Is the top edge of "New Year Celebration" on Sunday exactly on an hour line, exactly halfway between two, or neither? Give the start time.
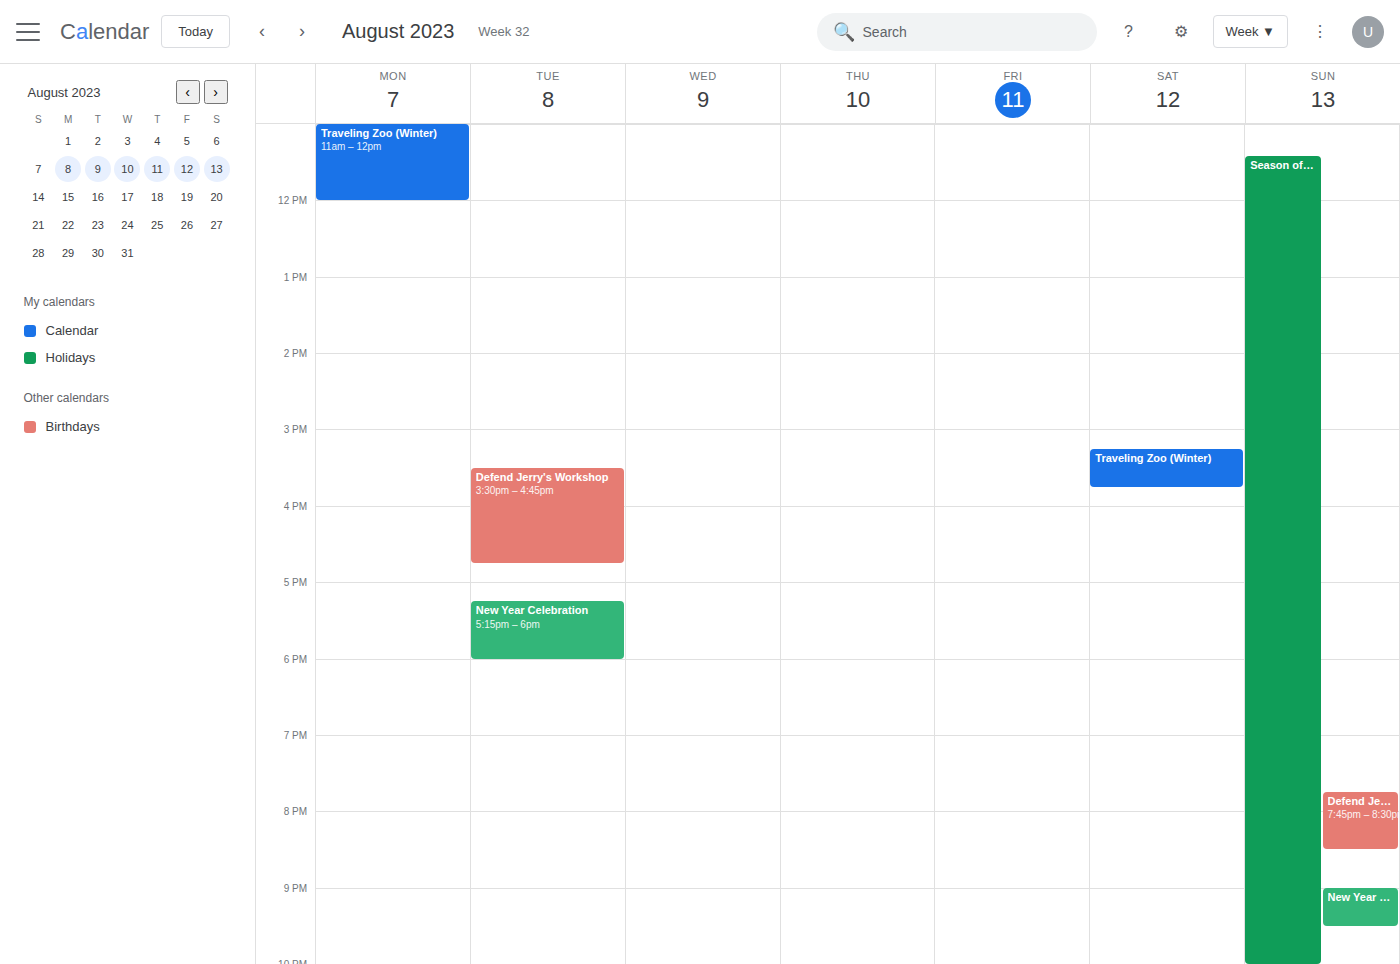
9:00 PM -- exactly on the 9 PM line.